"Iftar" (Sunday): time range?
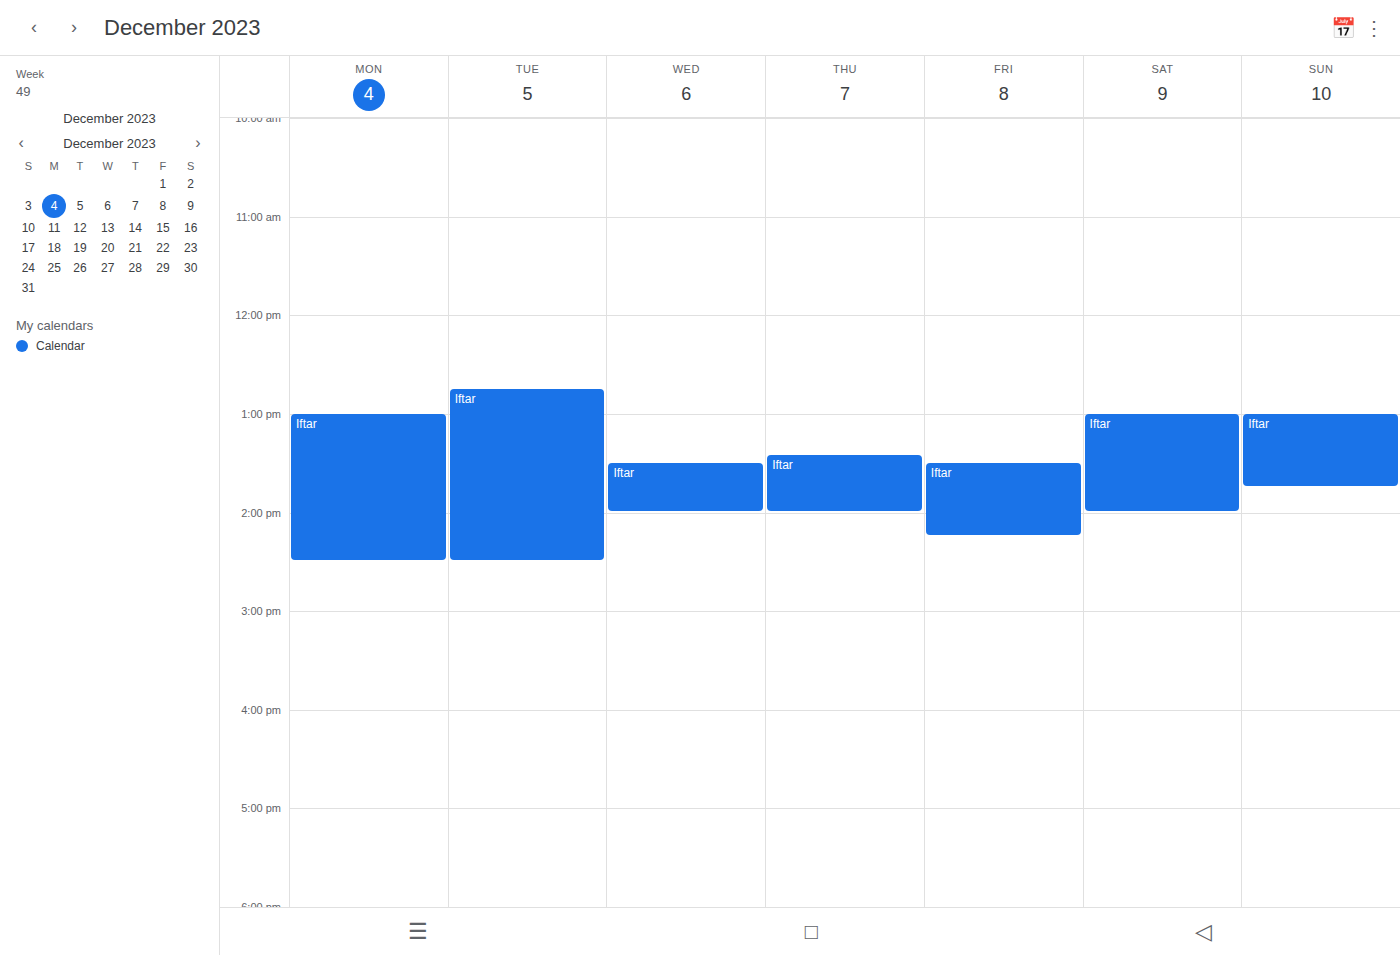
1:00 PM to 1:45 PM